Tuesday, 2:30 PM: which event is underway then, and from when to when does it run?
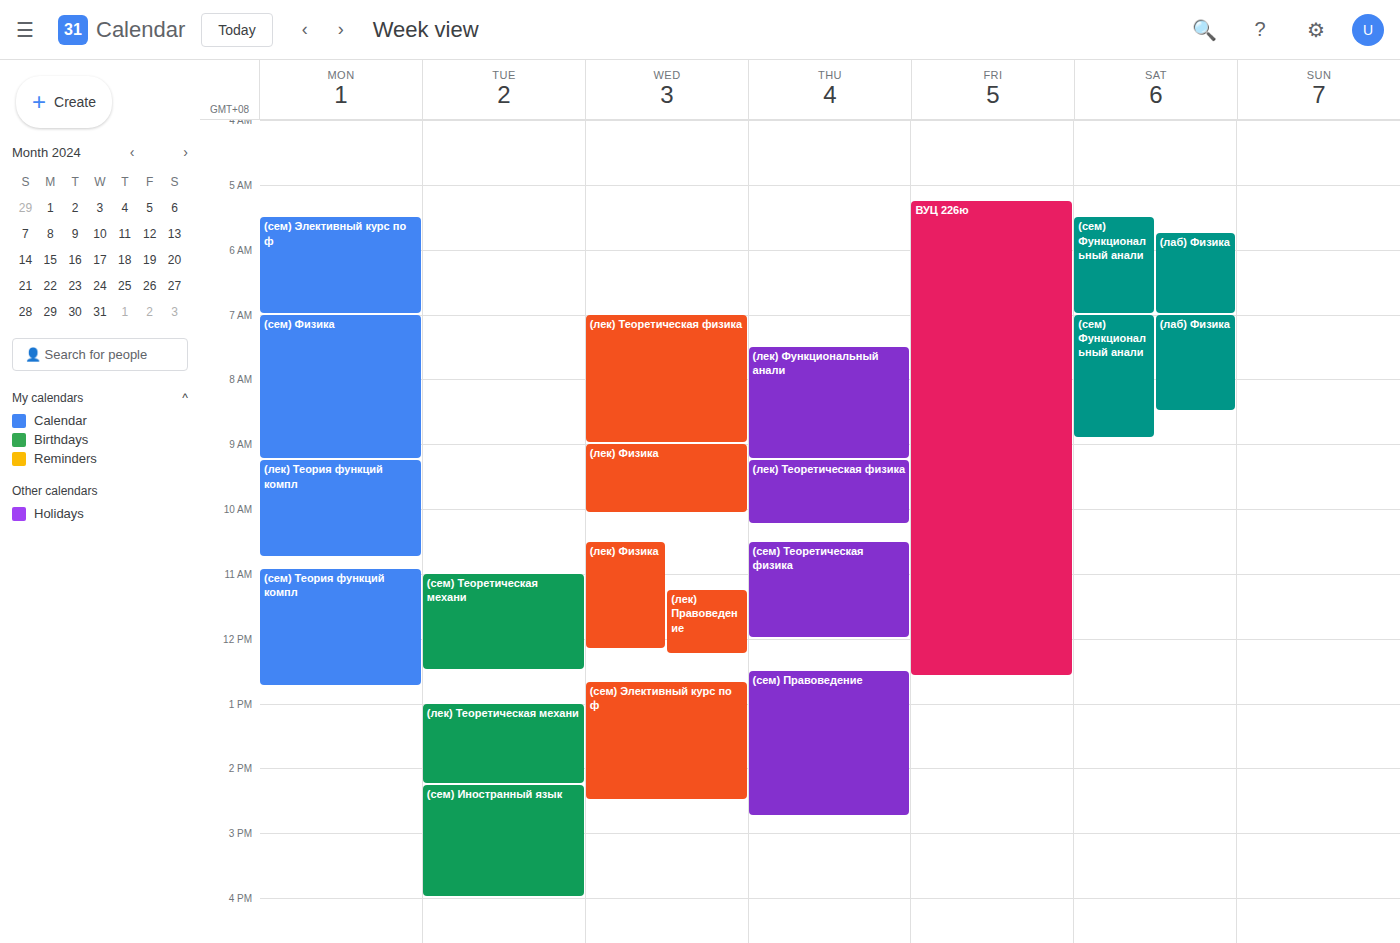
"(сем) Иностранный язык", 2:15 PM to 4:00 PM